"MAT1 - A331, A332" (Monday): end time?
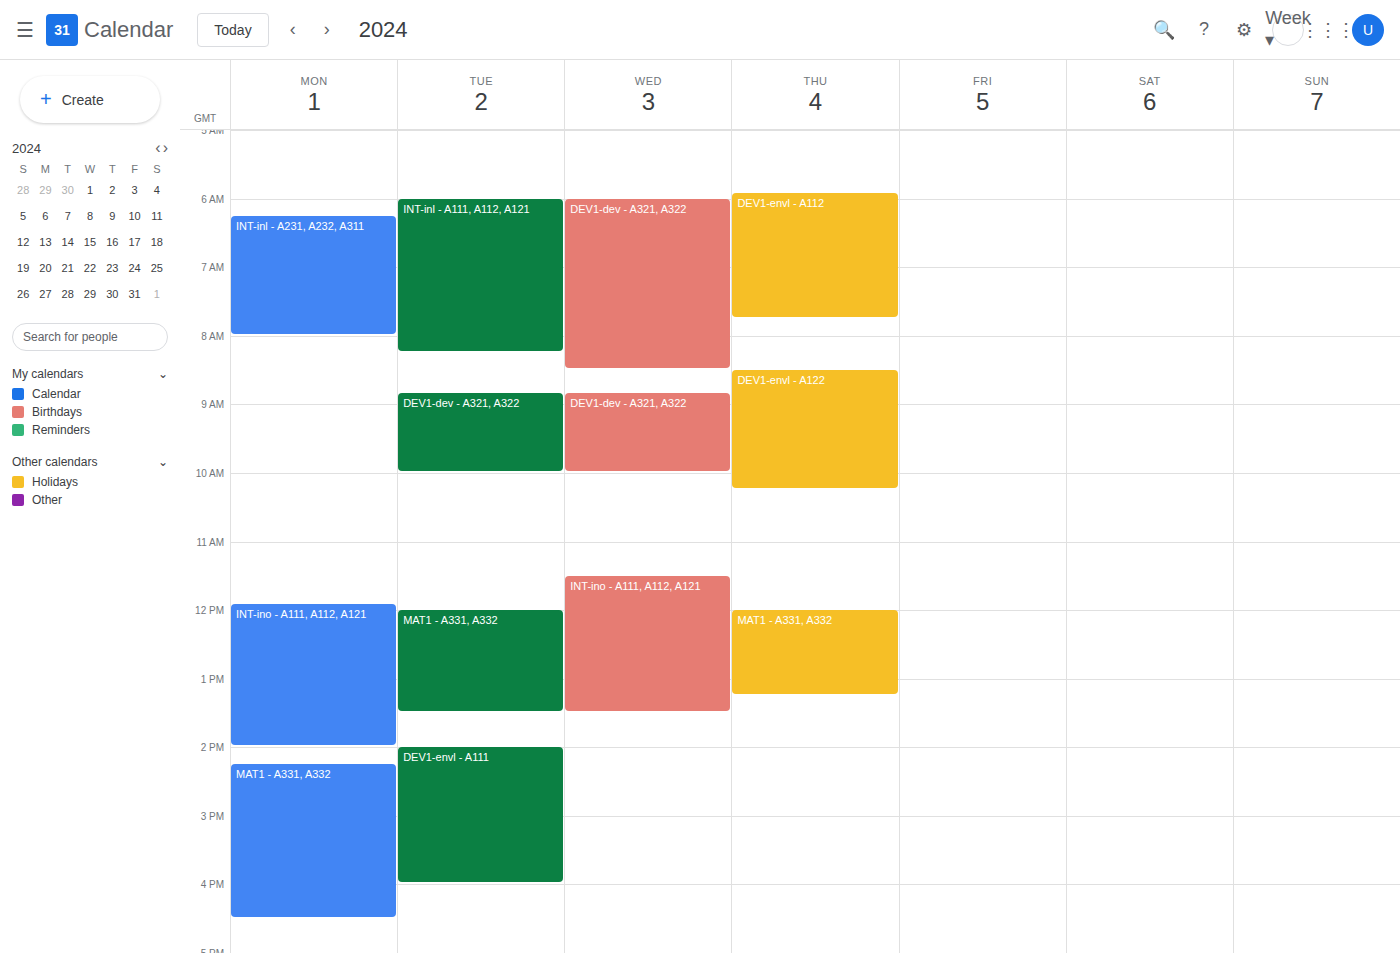
16:30